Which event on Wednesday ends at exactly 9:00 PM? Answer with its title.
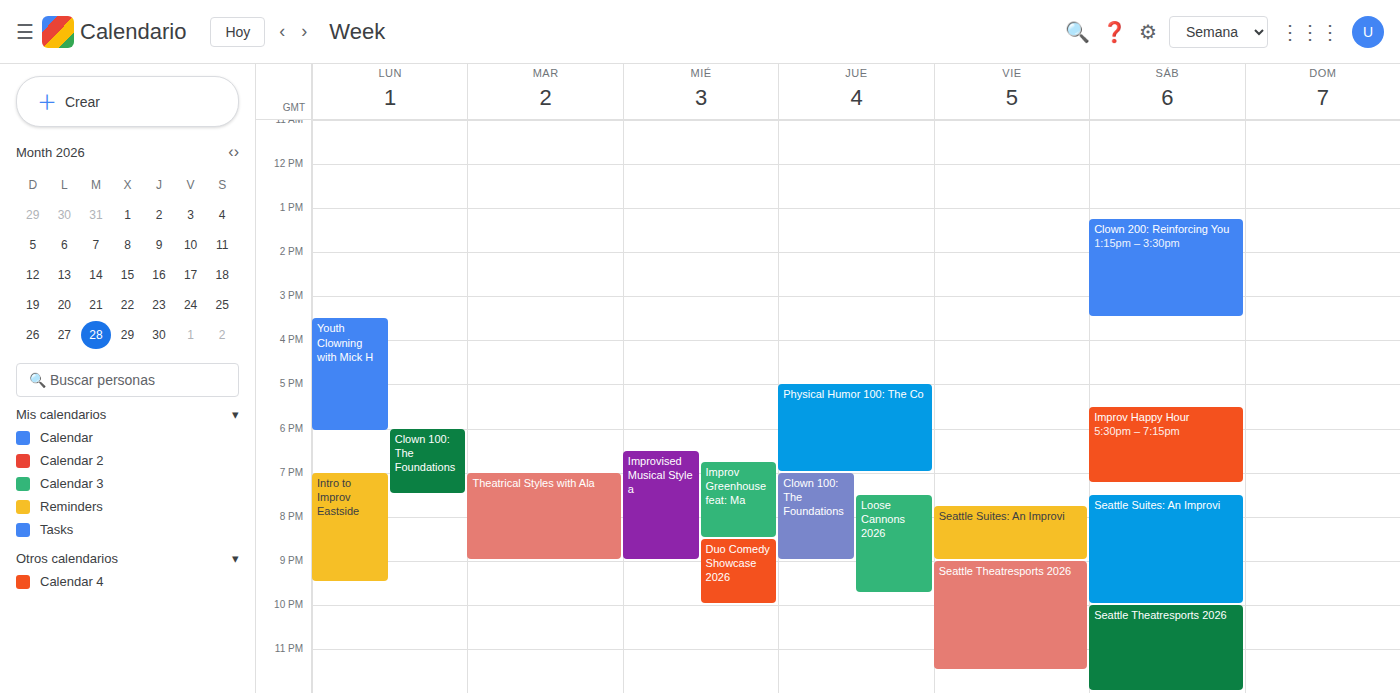
"Improvised Musical Style a"